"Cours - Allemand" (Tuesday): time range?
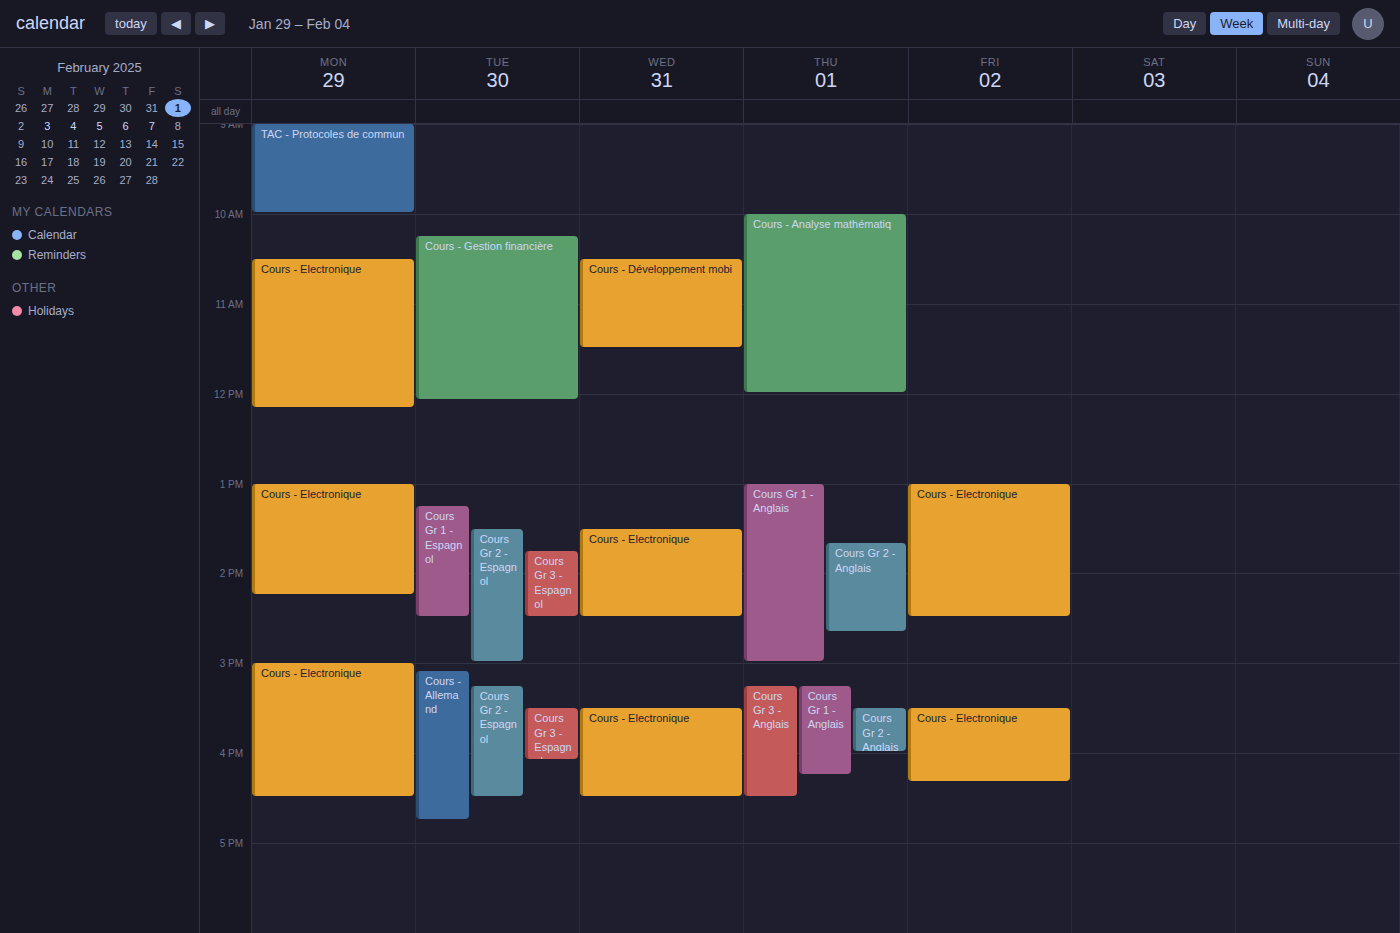
3:05 PM to 4:45 PM